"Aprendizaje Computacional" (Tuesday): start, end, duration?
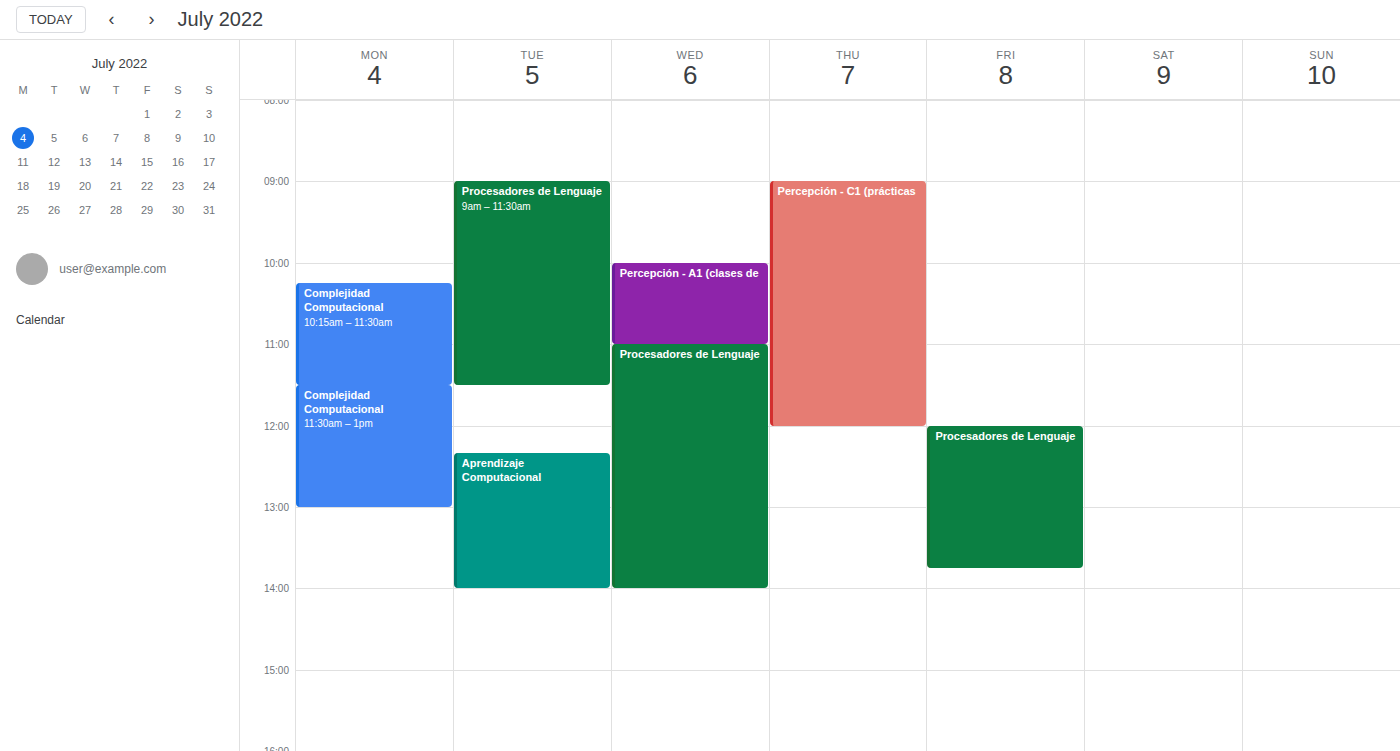
12:20 to 14:00, 1 hour 40 minutes